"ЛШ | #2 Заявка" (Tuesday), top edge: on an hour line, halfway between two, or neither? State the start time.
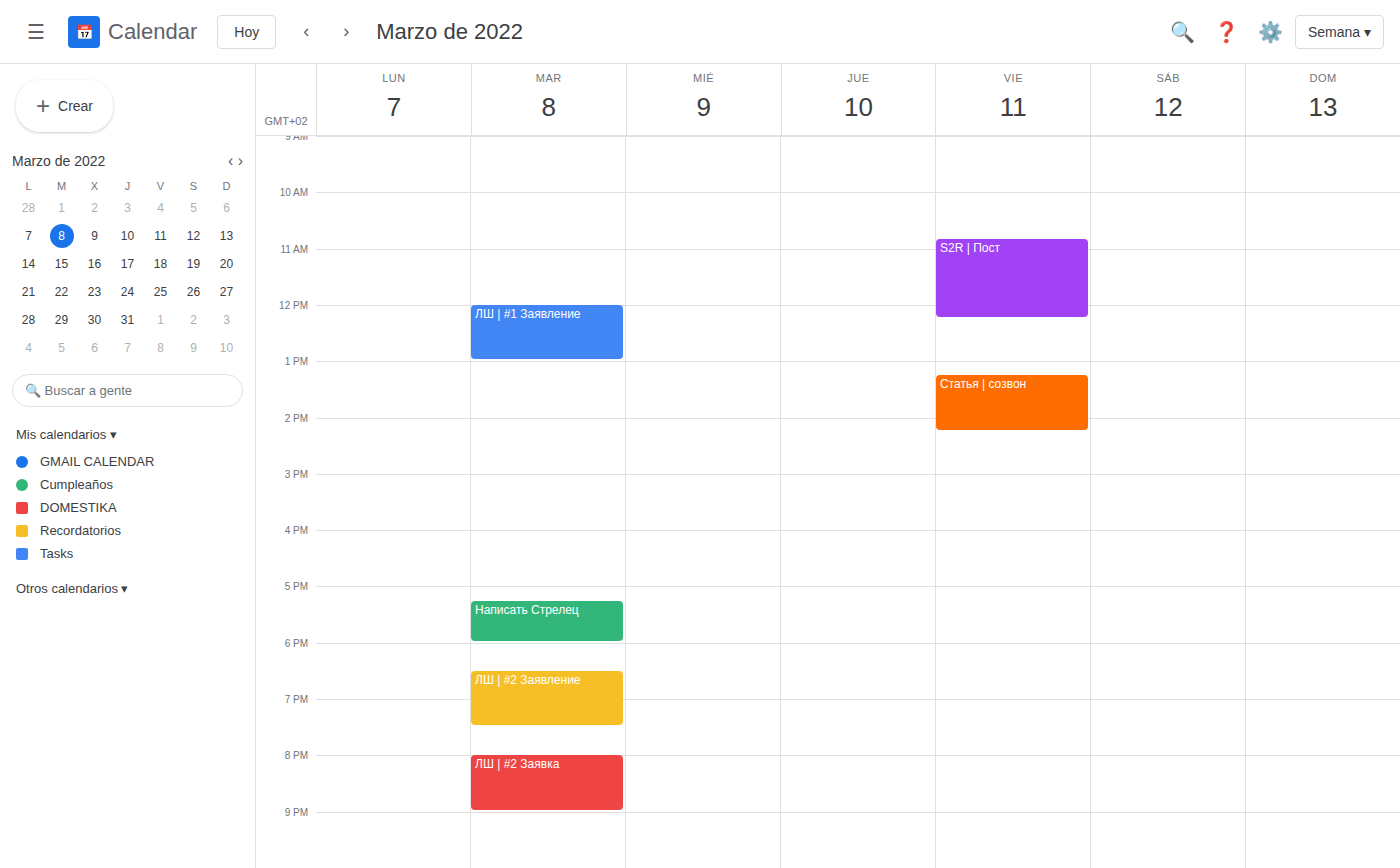
8:00 PM -- exactly on the 8 PM line.